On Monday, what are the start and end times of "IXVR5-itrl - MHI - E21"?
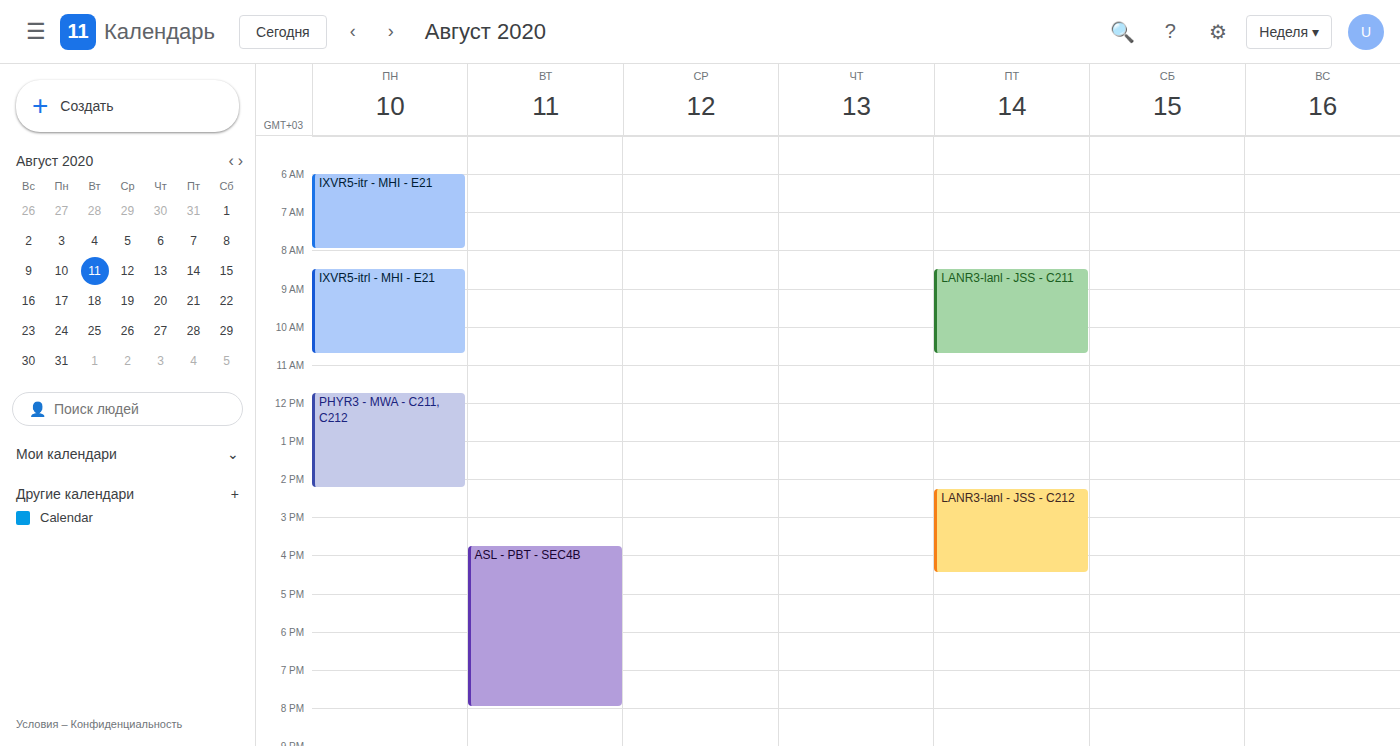
8:30 AM to 10:45 AM